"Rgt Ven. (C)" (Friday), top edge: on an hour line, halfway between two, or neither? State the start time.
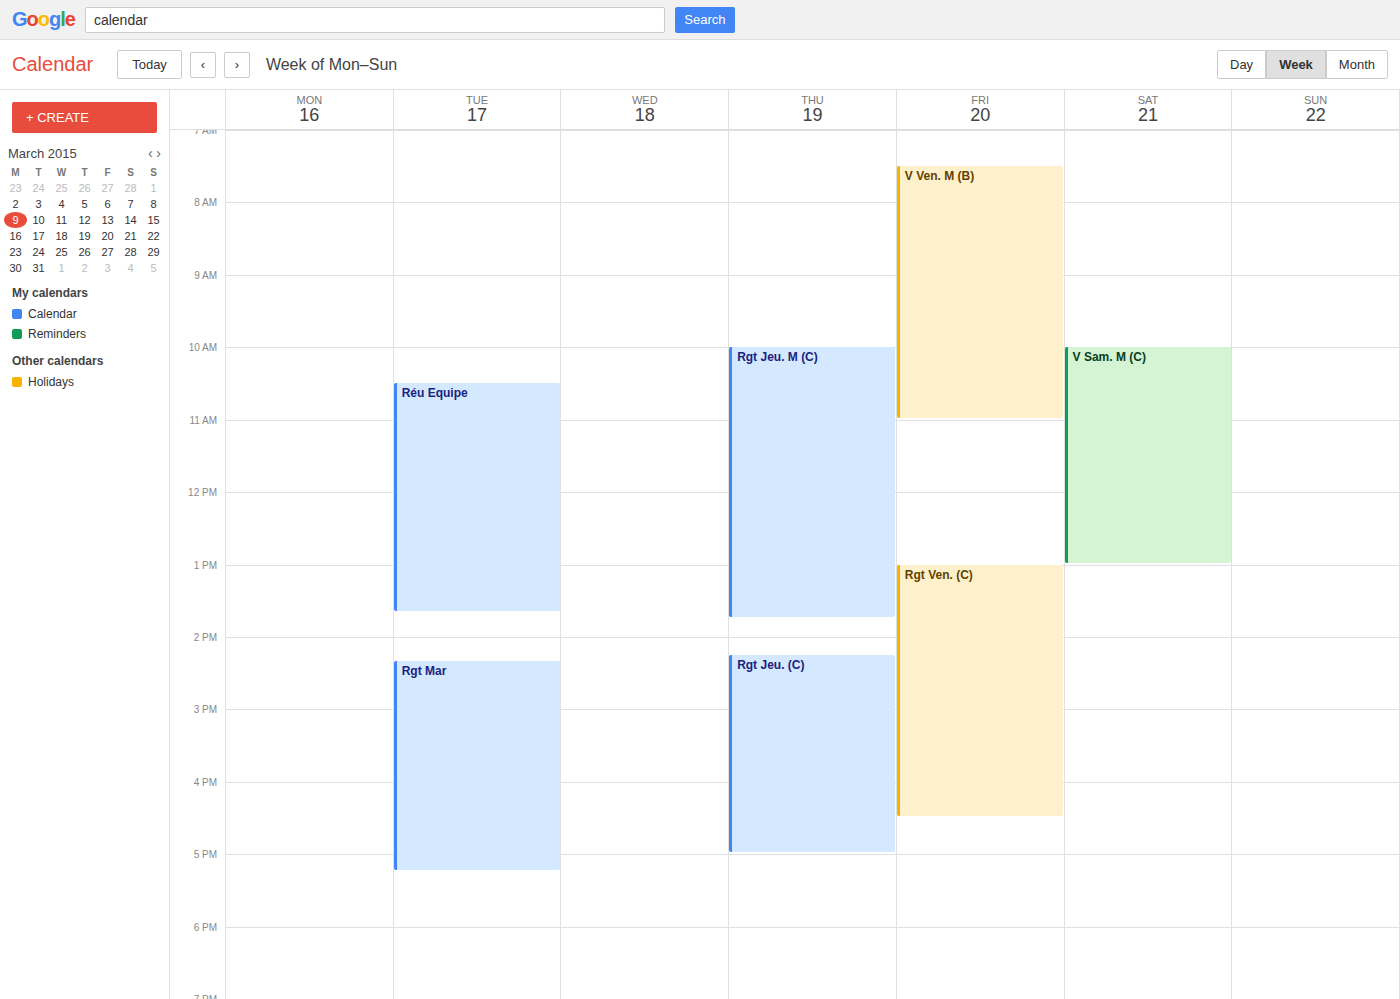
1:00 PM -- exactly on the 1 PM line.